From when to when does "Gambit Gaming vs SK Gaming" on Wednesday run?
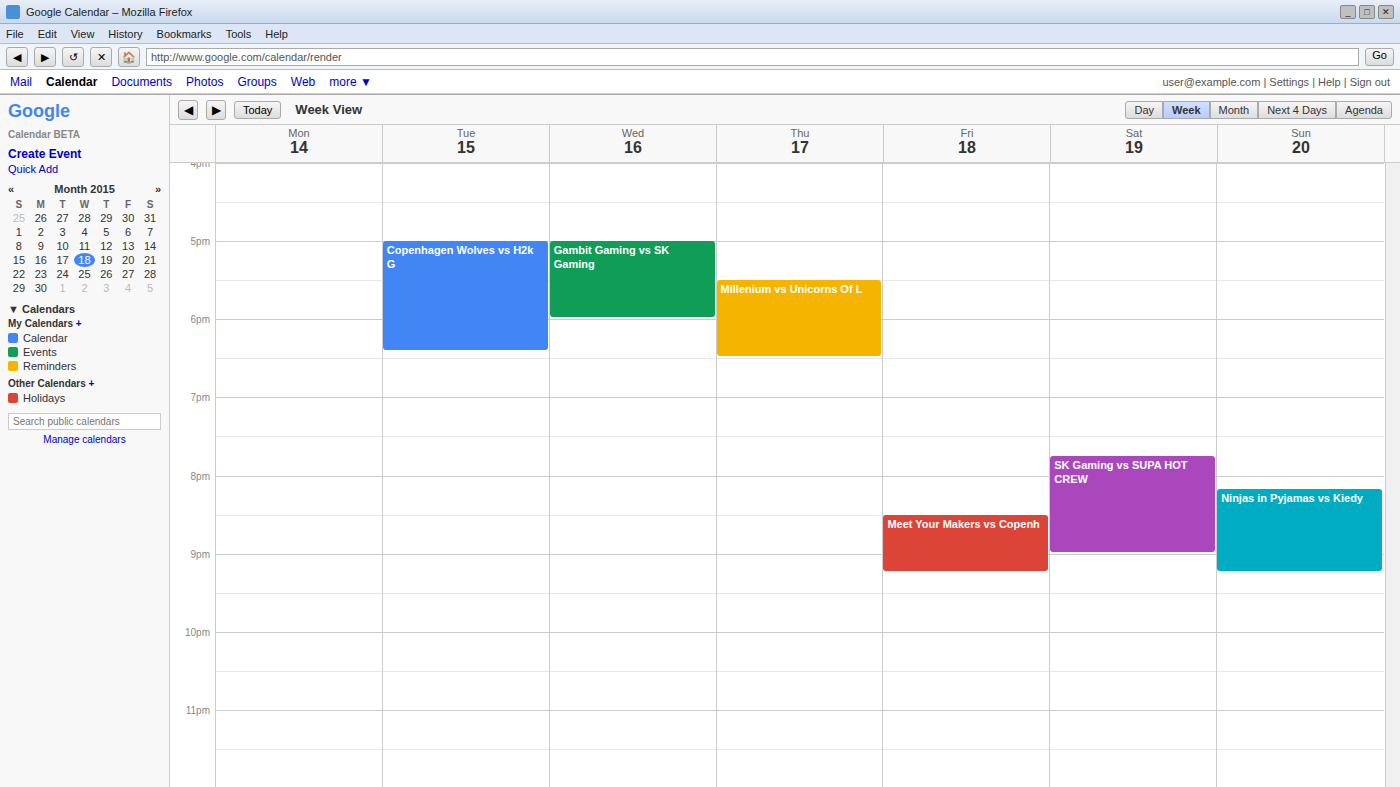
5:00 PM to 6:00 PM